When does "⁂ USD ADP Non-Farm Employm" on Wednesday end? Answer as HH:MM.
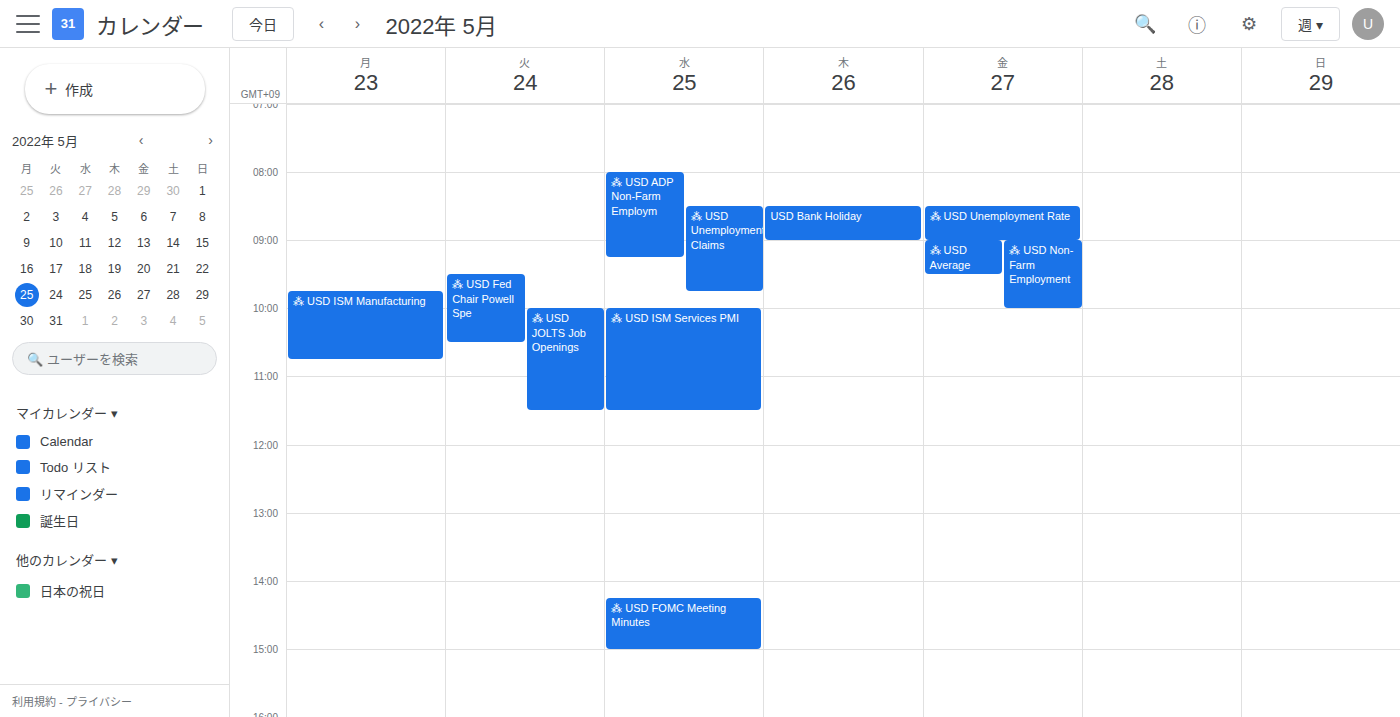
09:15